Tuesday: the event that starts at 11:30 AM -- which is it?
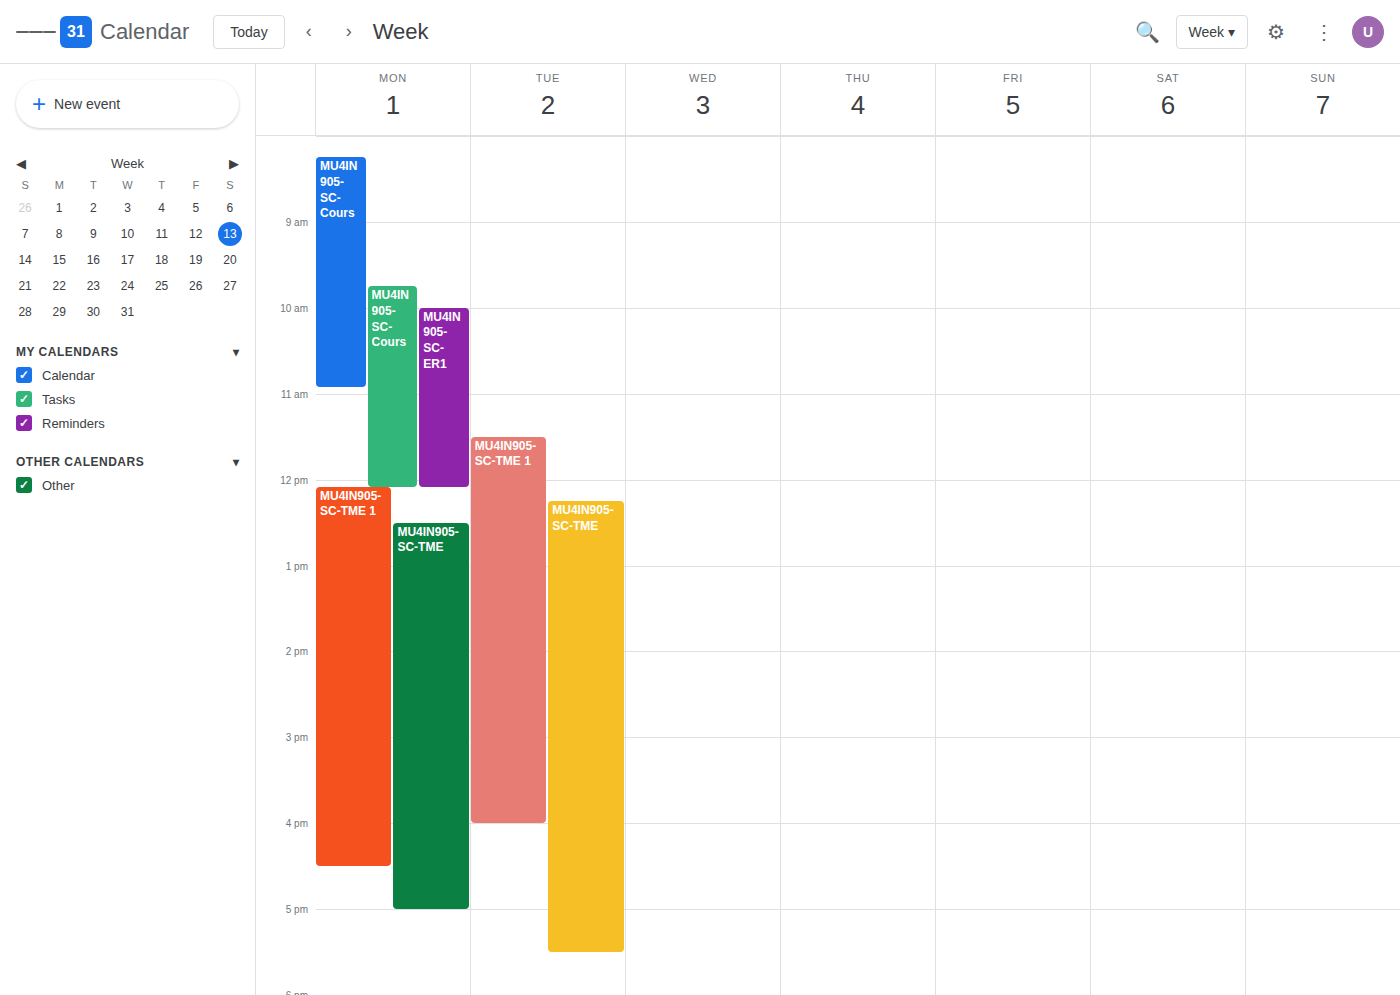
"MU4IN905-SC-TME 1"